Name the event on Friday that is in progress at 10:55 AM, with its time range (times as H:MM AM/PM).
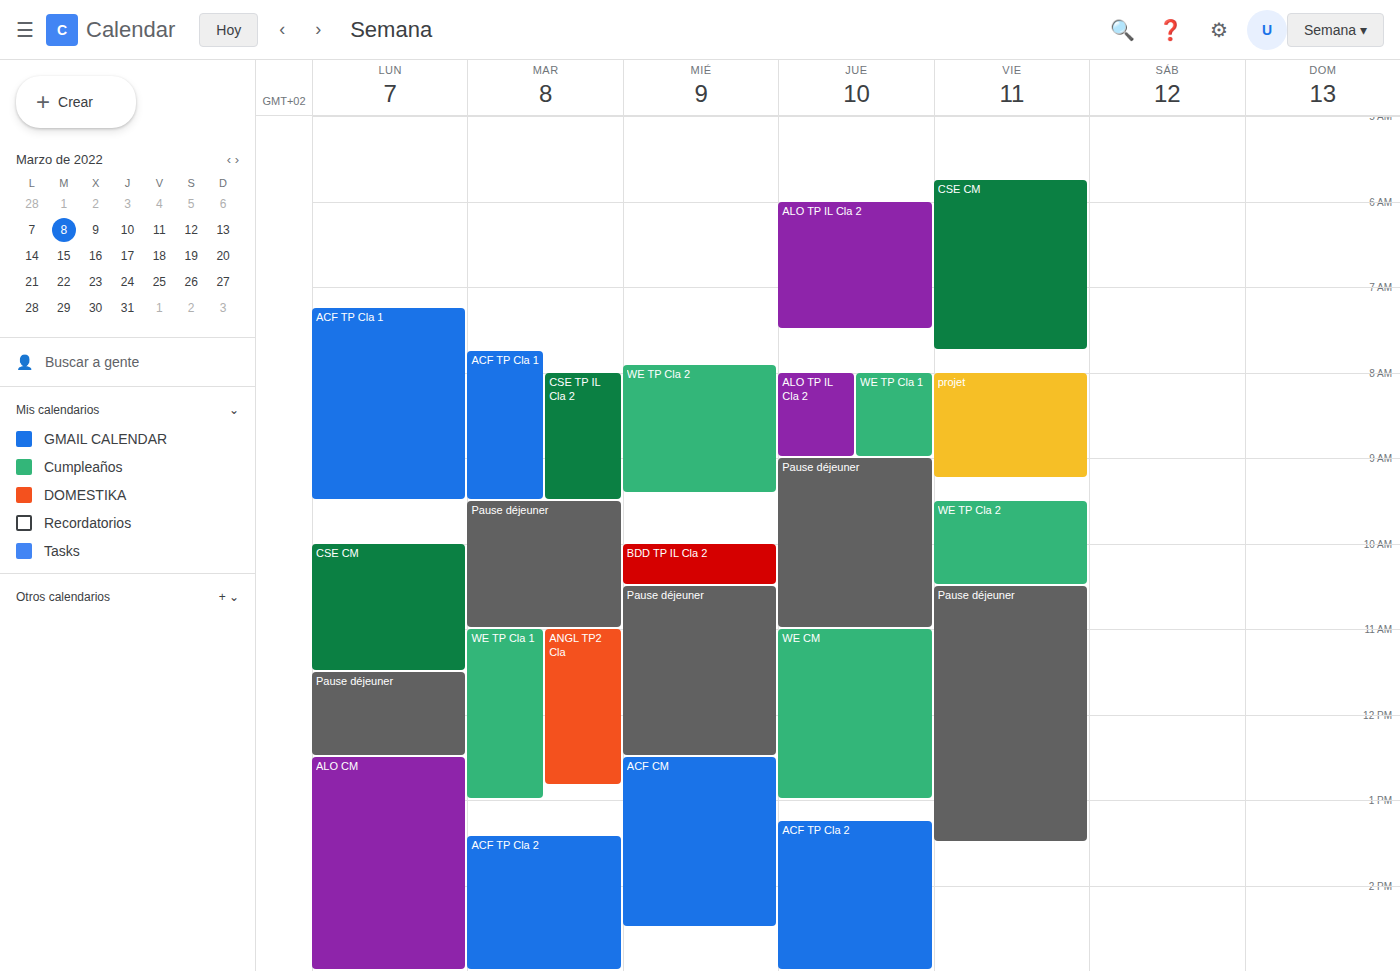
"Pause déjeuner", 10:30 AM to 1:30 PM